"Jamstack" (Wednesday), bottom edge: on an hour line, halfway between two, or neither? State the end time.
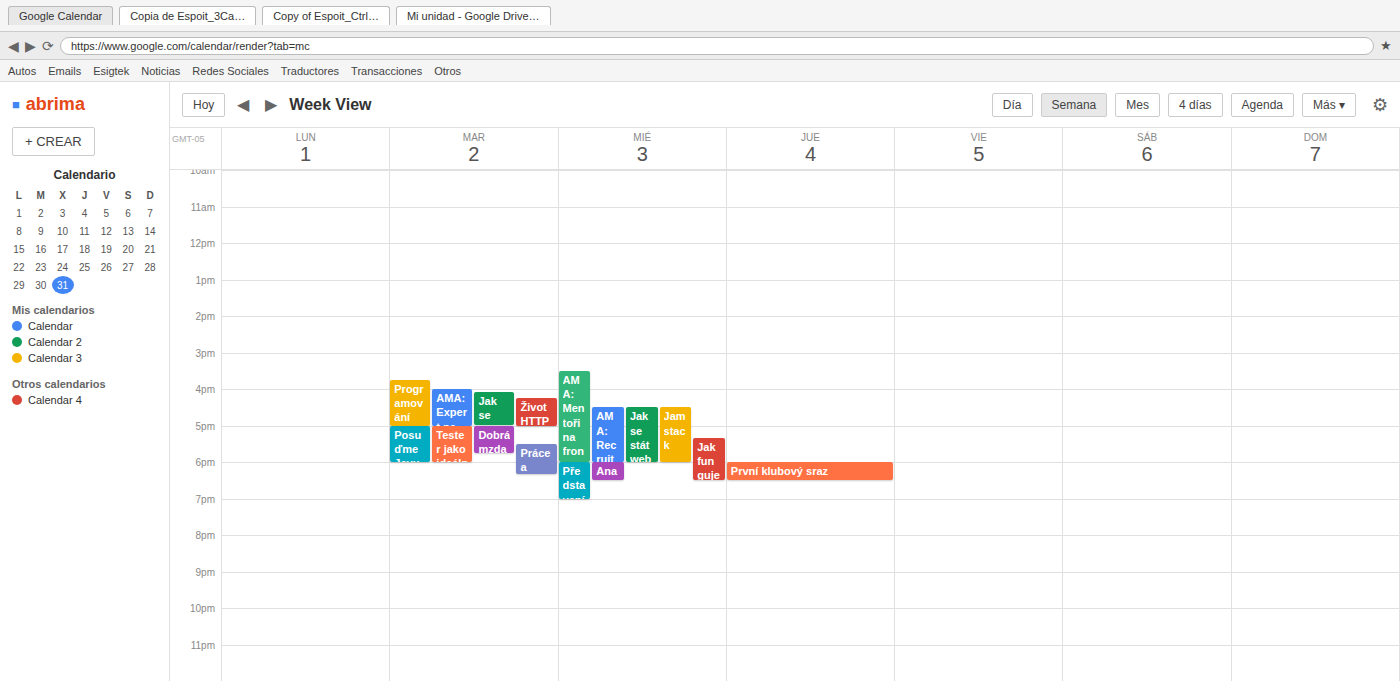
6:00 PM -- exactly on the 6 PM line.